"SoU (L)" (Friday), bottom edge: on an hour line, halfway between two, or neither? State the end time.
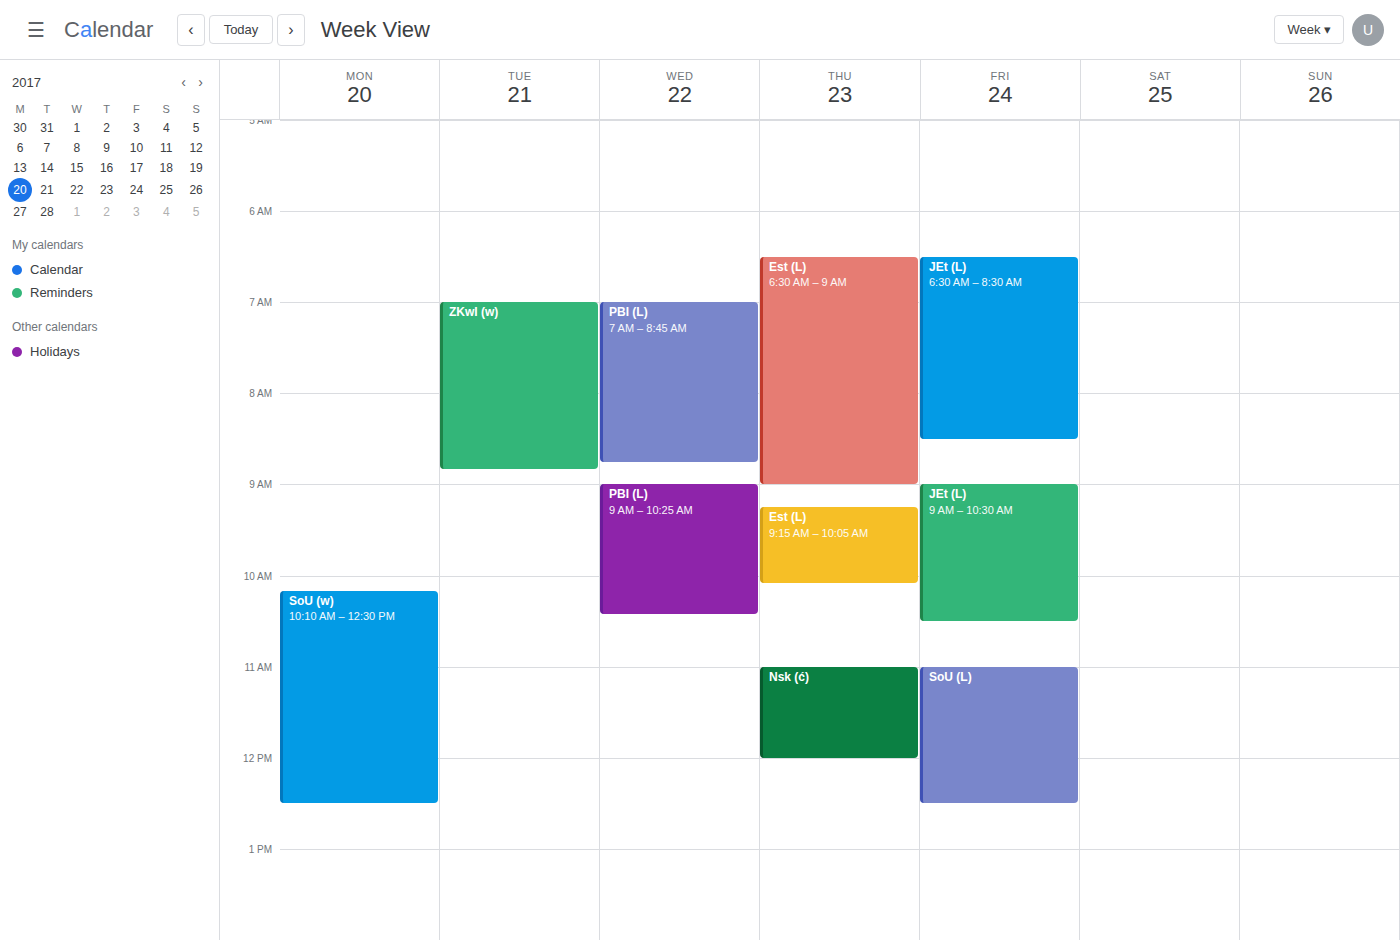
12:30 PM -- halfway between the 12 PM and 1 PM lines.